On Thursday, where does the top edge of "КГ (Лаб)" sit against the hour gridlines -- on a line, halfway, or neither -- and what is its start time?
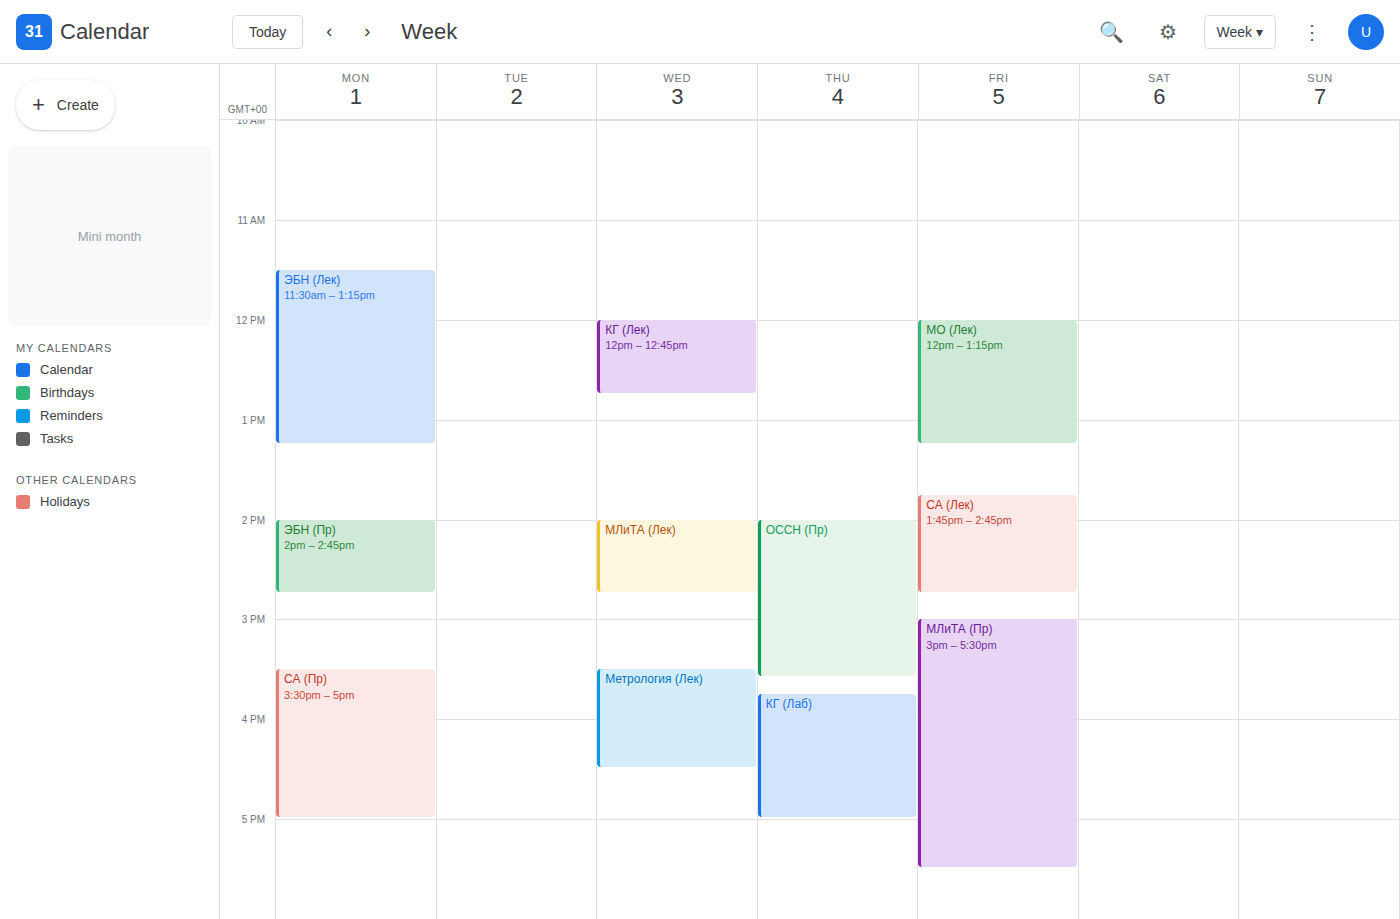
3:45 PM -- neither: three quarters of the way from the 3 PM line to the 4 PM line.